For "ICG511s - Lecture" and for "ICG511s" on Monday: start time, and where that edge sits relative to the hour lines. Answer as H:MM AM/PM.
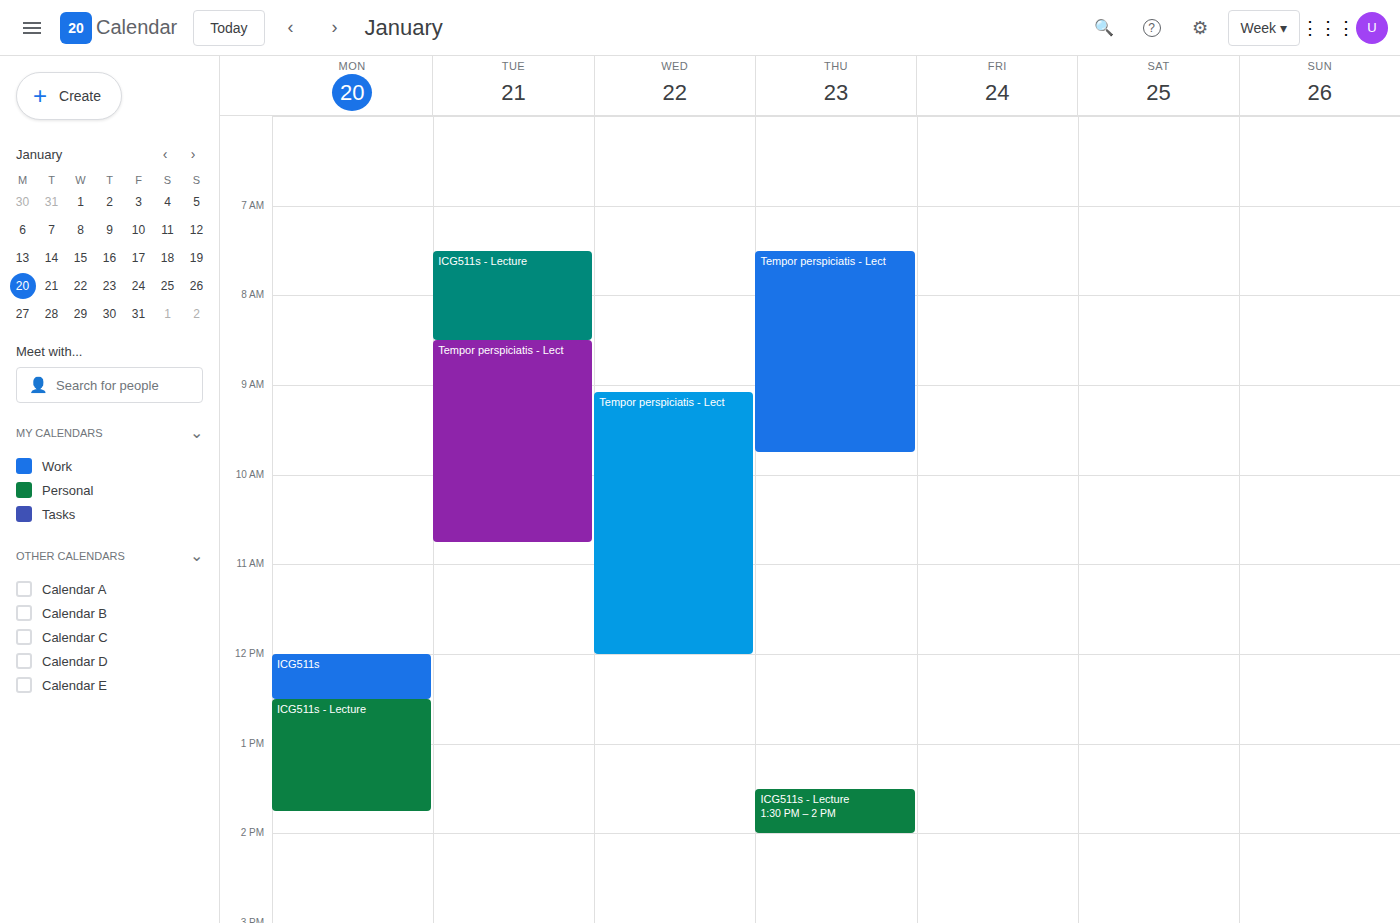
"ICG511s - Lecture": 12:30 PM, halfway between the 12 PM and 1 PM lines. "ICG511s": 12:00 PM, exactly on the 12 PM line.